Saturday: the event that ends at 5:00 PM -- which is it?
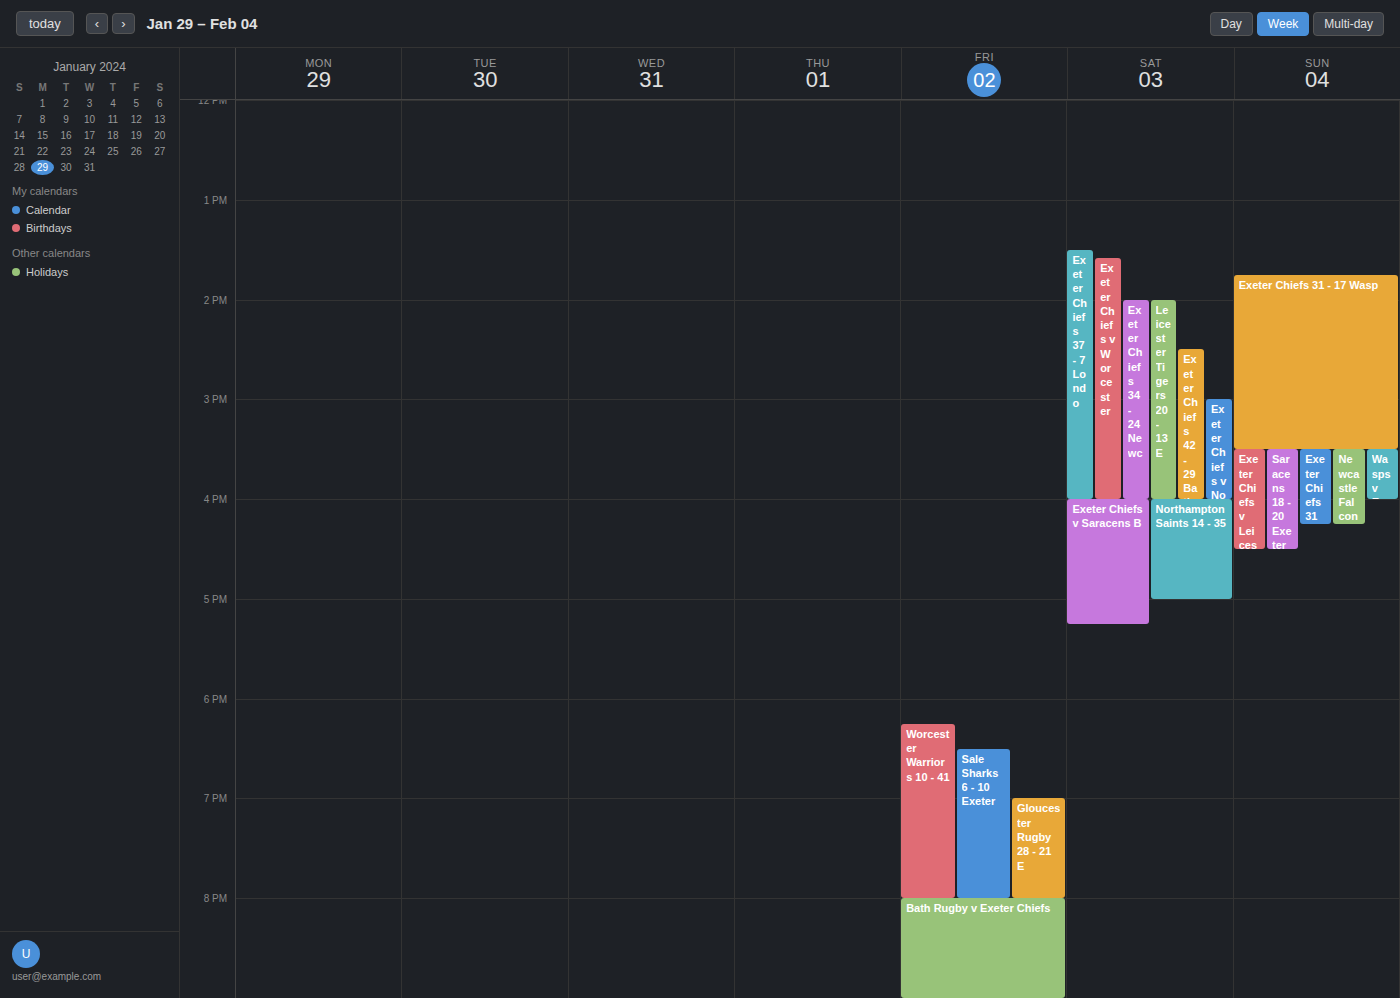
"Northampton Saints 14 - 35"